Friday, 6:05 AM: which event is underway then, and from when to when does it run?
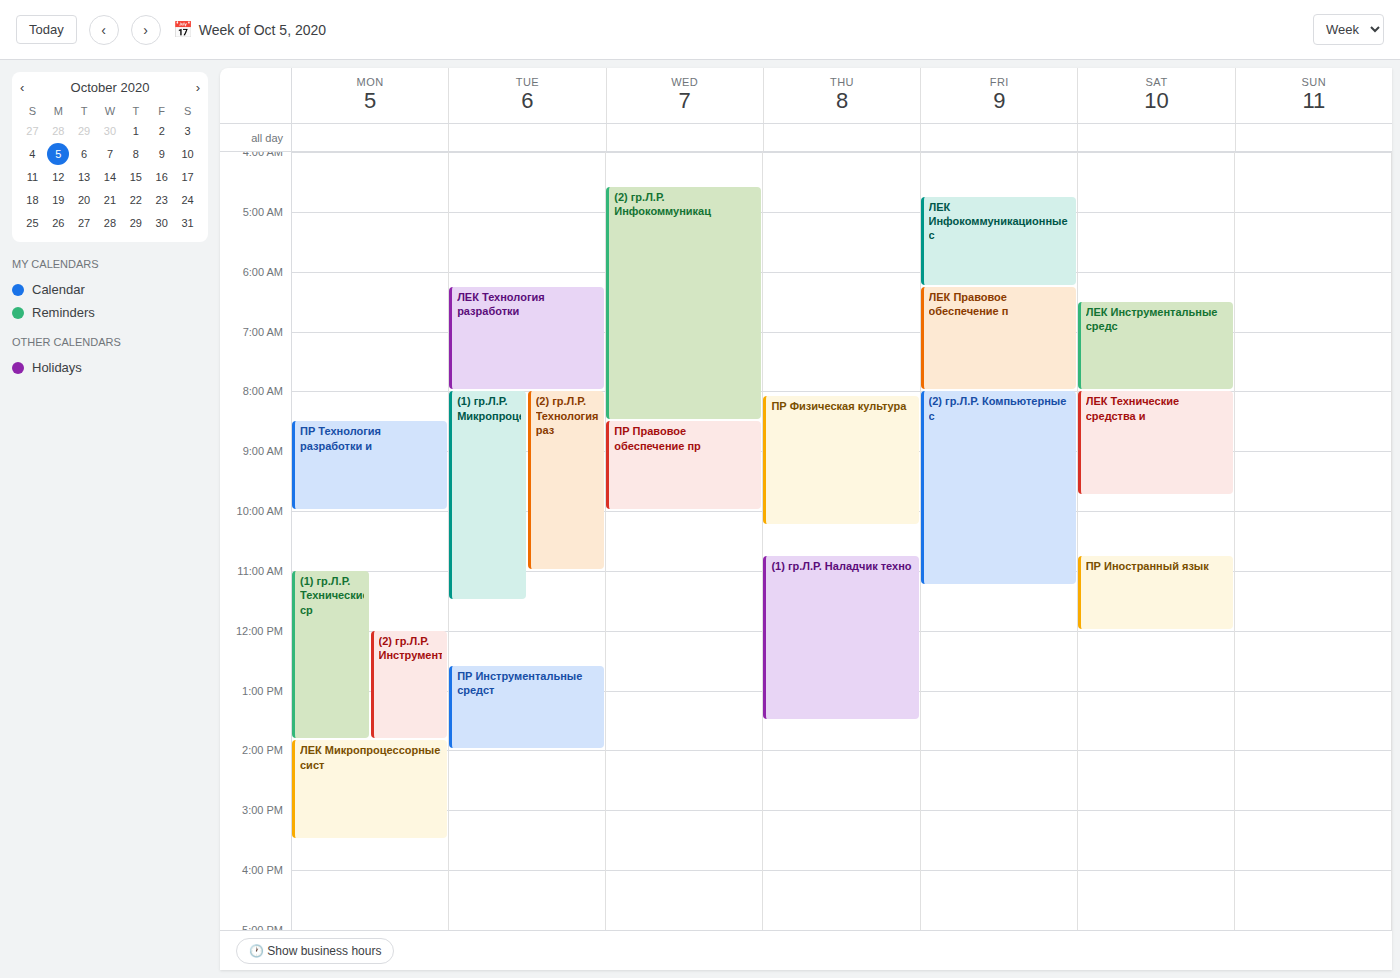
"ЛЕК Инфокоммуникационные с", 4:45 AM to 6:15 AM